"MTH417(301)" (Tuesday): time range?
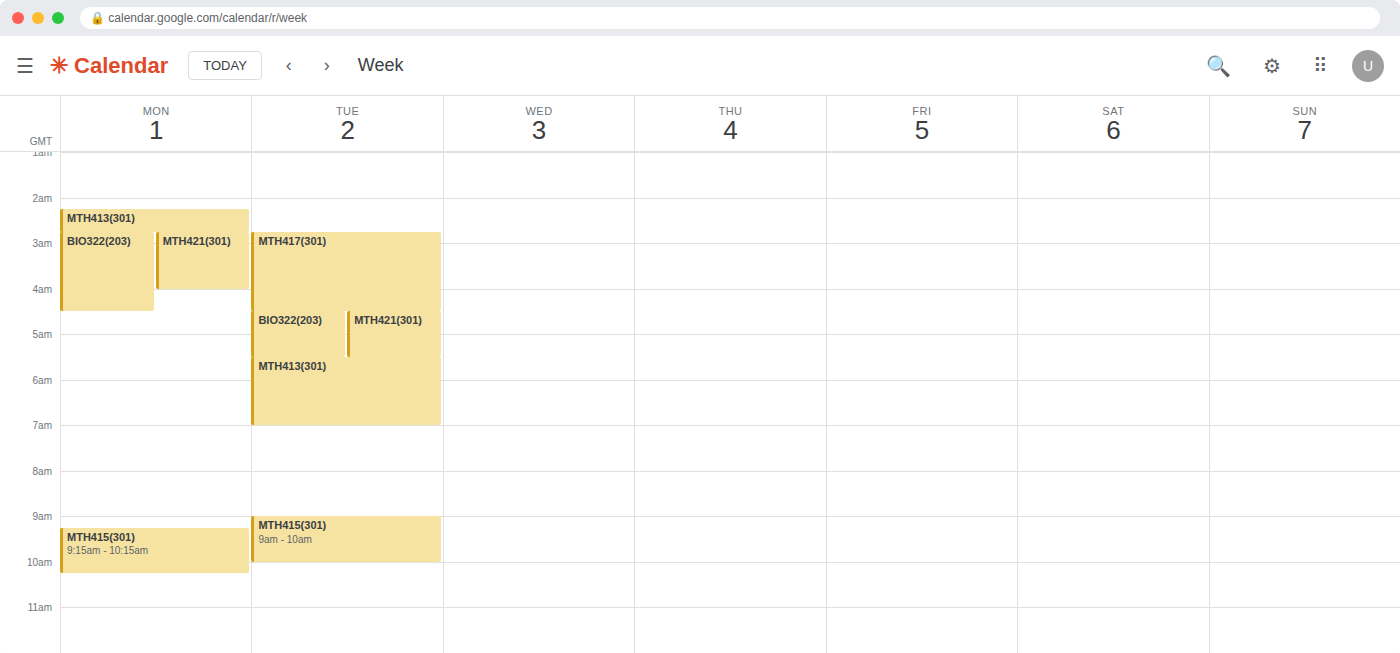
2:45 AM to 4:30 AM